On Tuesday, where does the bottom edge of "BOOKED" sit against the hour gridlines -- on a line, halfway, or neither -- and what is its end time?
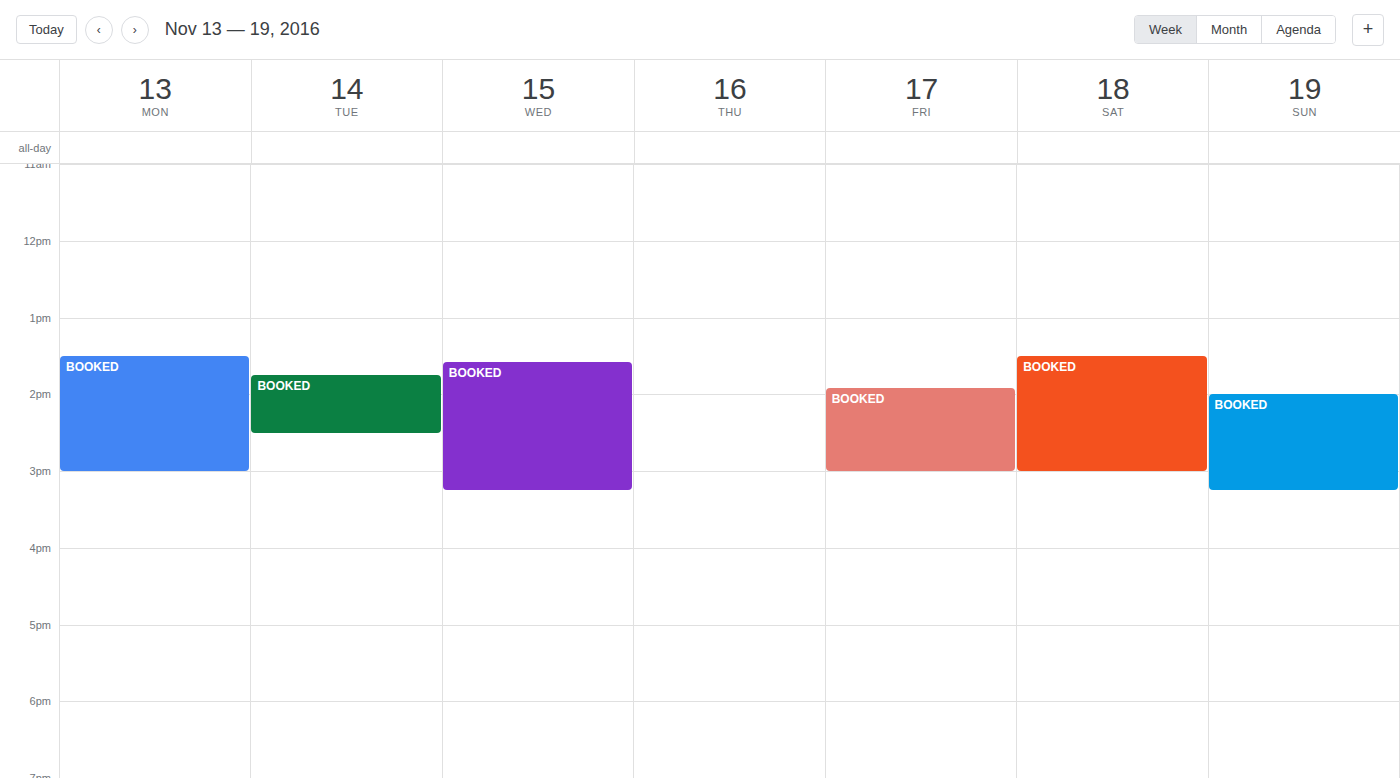
2:30 PM -- halfway between the 2 PM and 3 PM lines.